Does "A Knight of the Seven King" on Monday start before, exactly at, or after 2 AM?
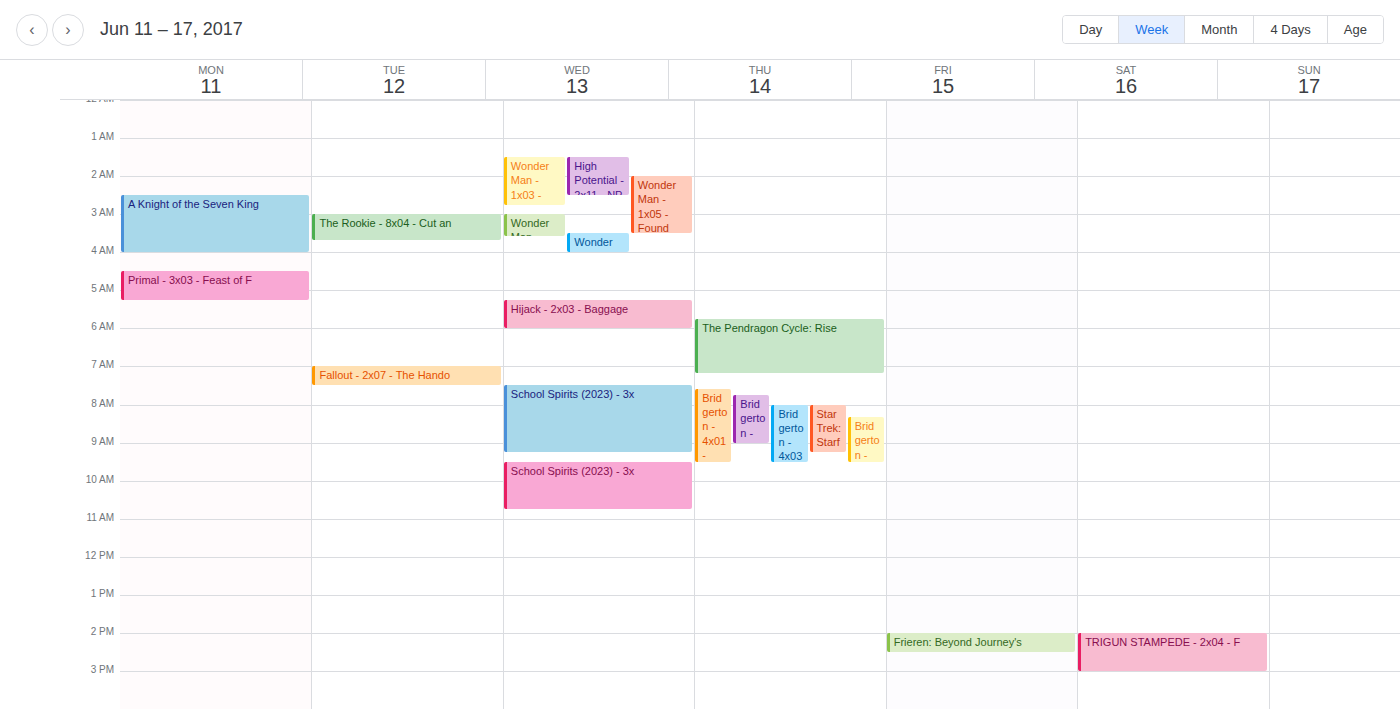
2:30 AM -- after 2 AM, 30 minutes below the 2 AM line.